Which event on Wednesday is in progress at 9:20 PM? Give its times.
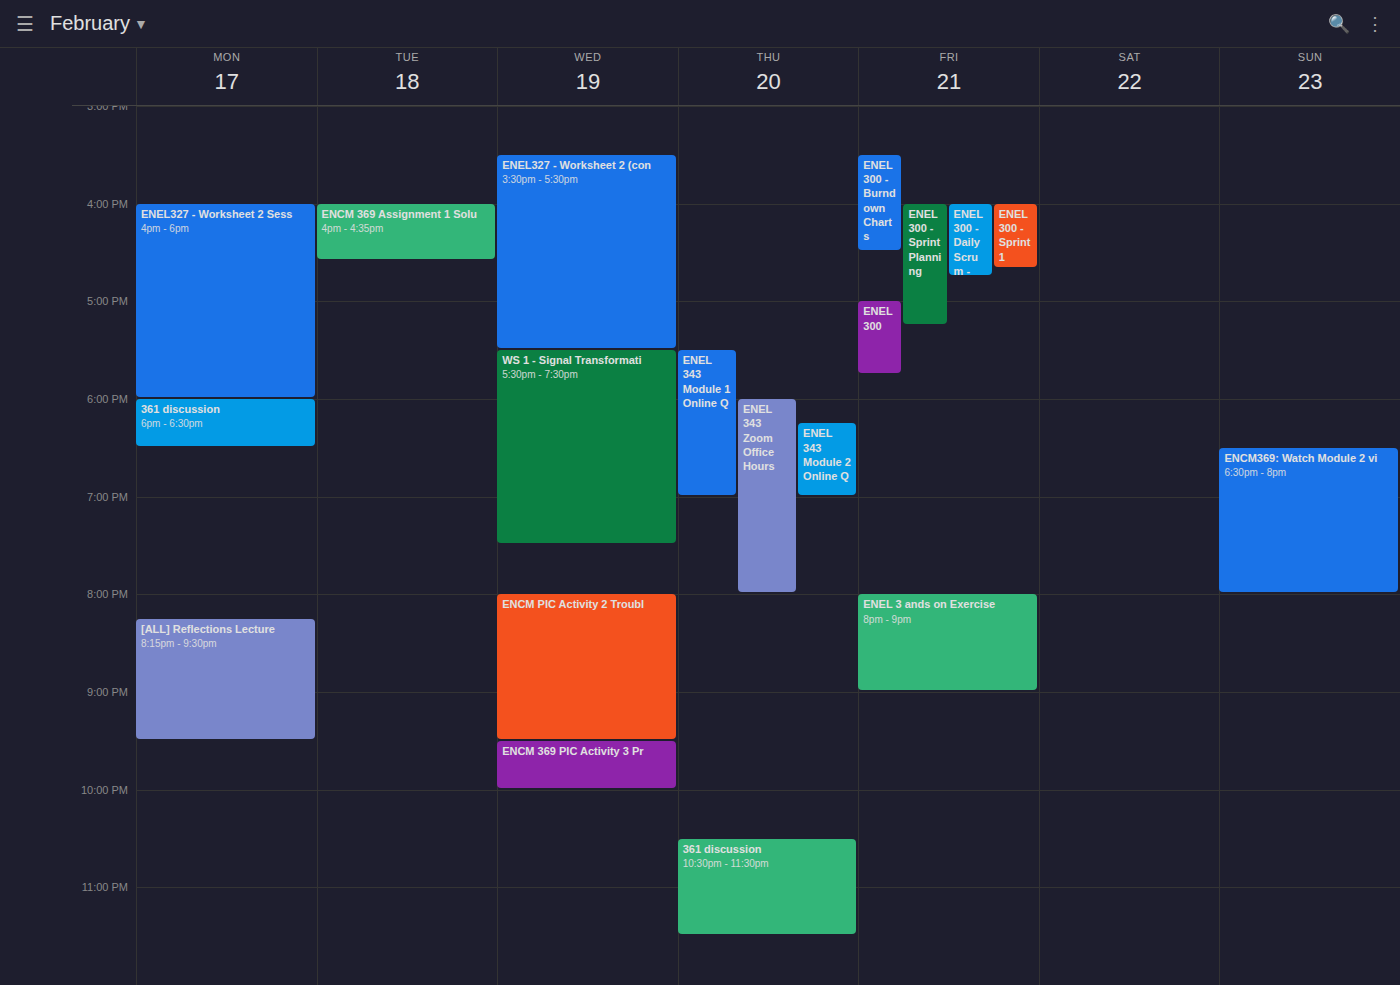
"ENCM PIC Activity 2 Troubl", 8:00 PM to 9:30 PM